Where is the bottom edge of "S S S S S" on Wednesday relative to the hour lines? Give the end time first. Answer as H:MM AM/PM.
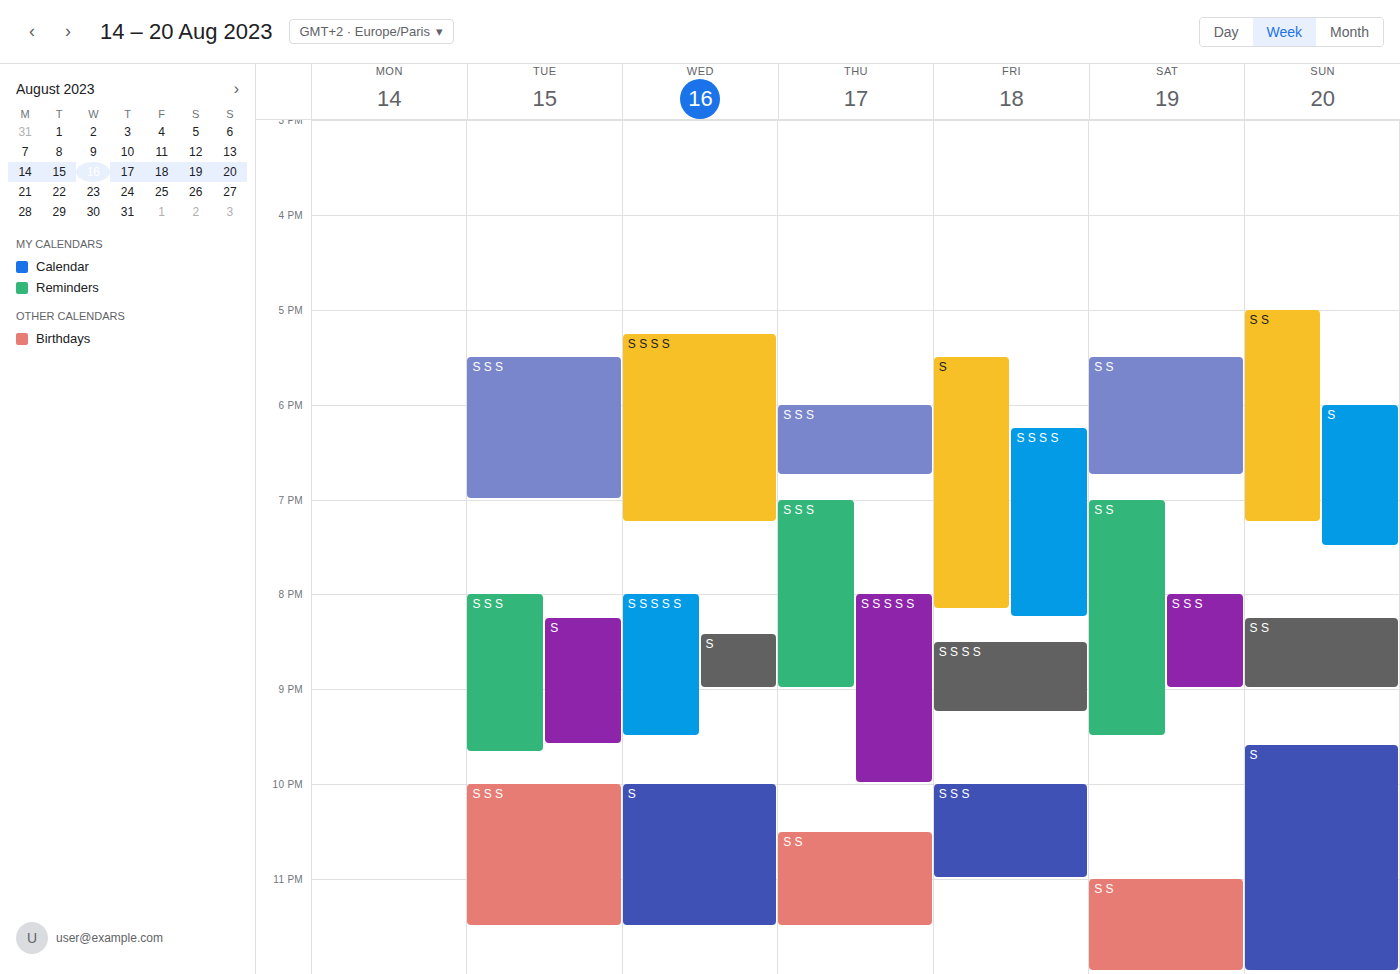
9:30 PM -- halfway between the 9 PM and 10 PM lines.